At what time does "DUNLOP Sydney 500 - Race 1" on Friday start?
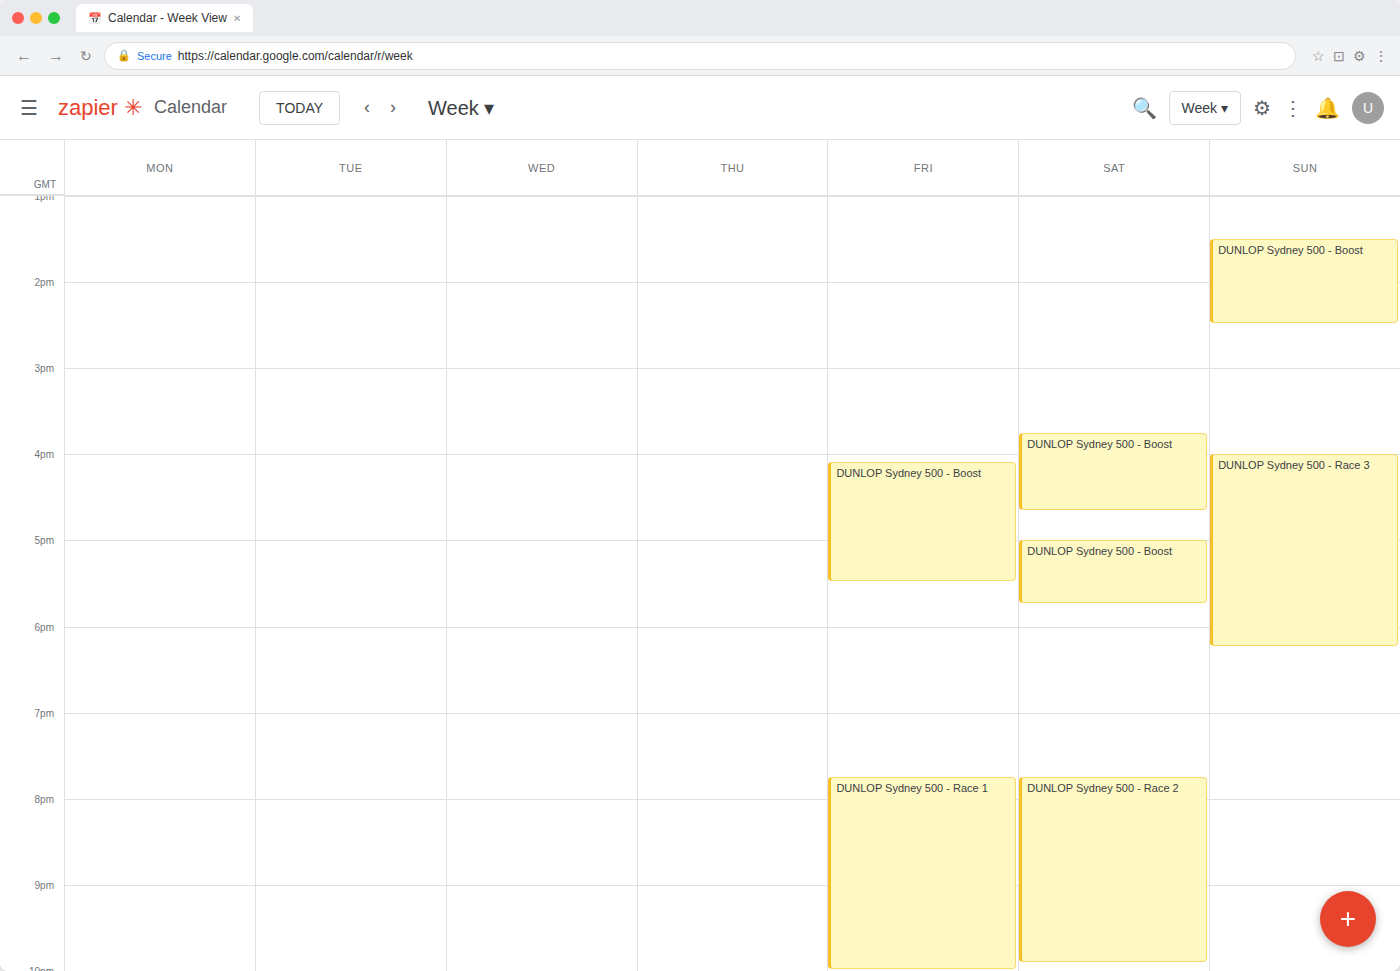
7:45 PM